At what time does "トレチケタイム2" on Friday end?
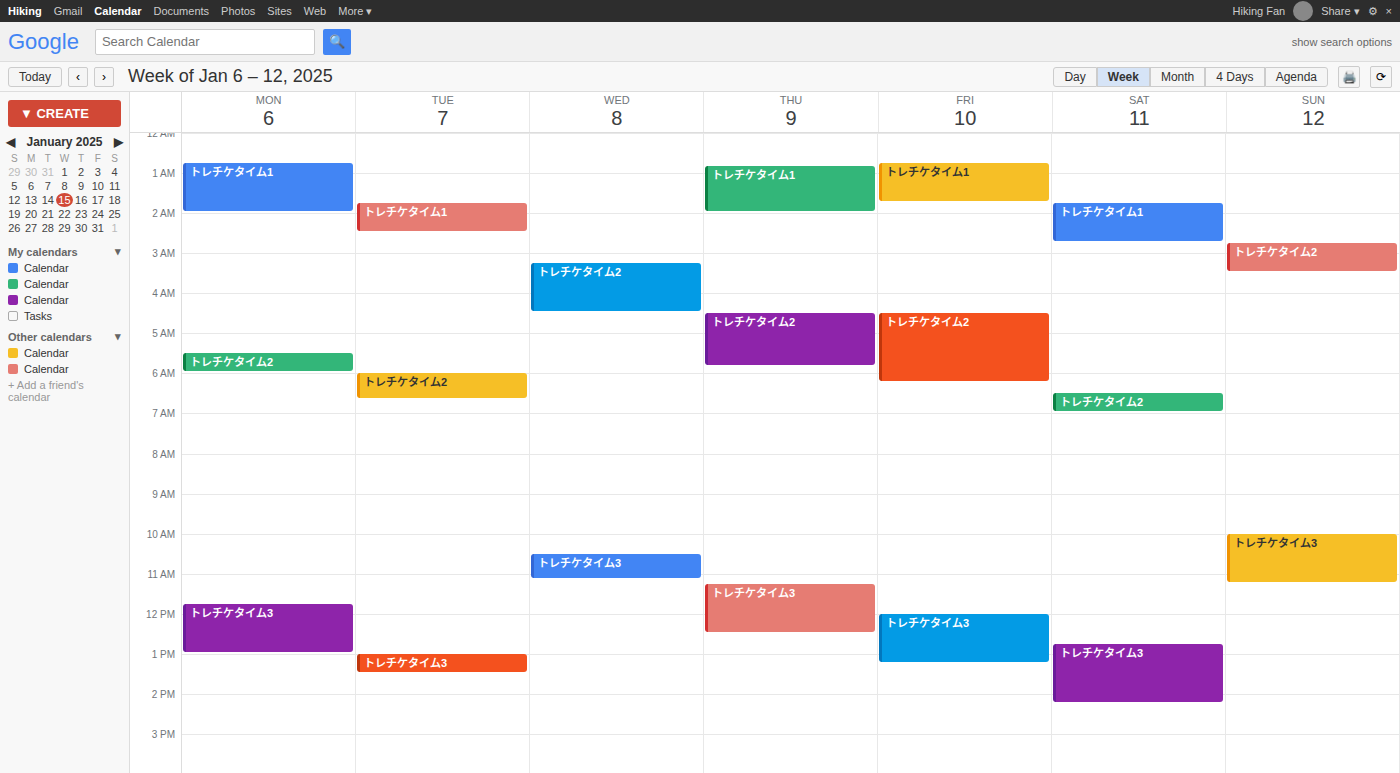
6:15 AM